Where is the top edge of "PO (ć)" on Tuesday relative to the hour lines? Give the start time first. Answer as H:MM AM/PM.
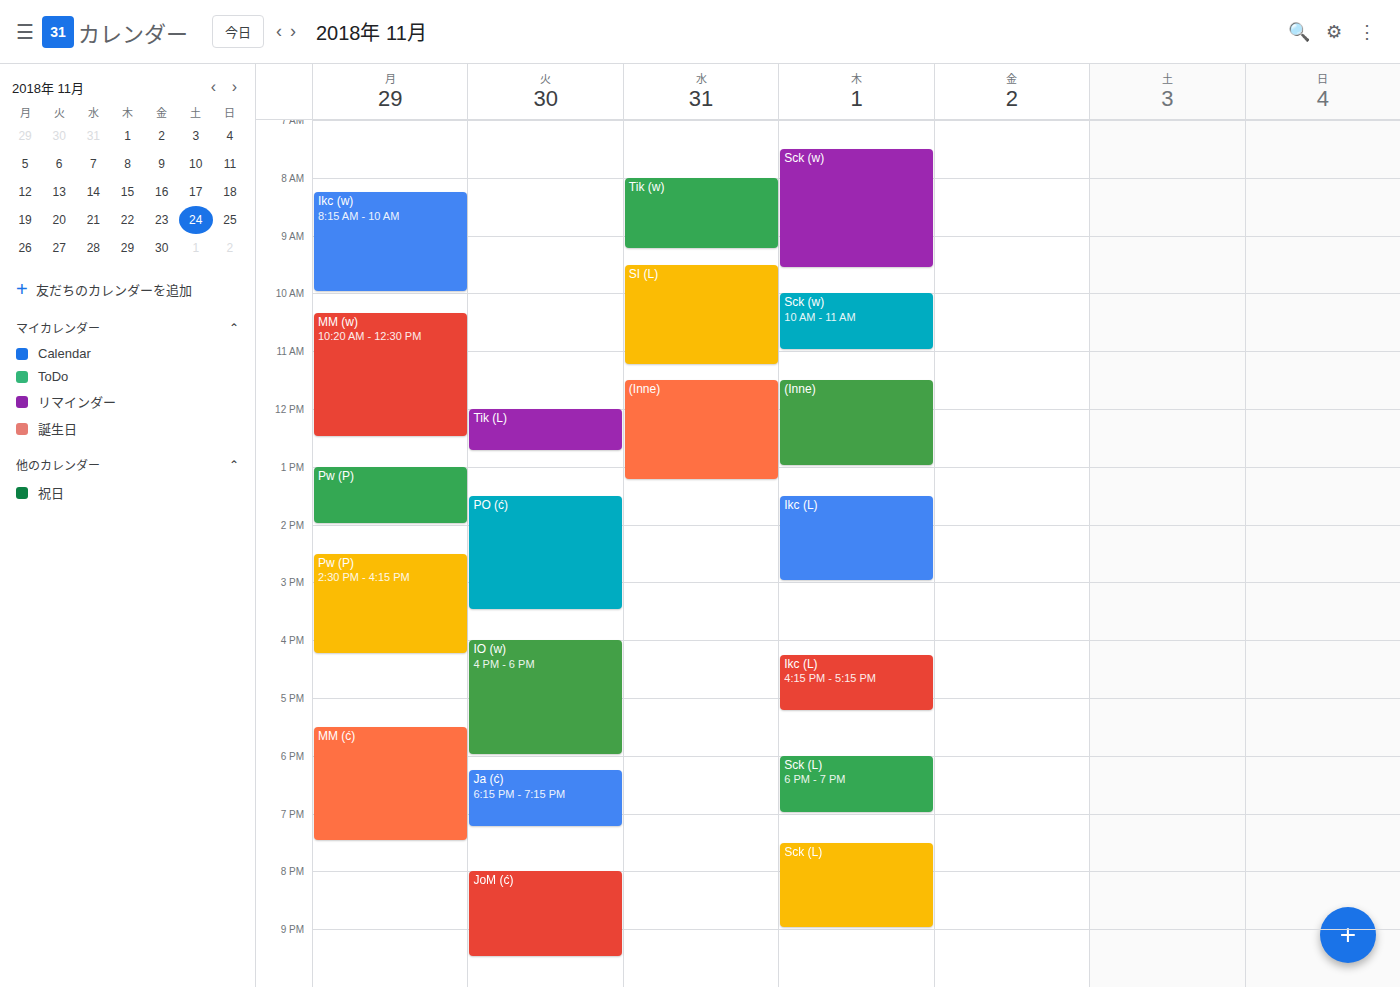
1:30 PM -- halfway between the 1 PM and 2 PM lines.